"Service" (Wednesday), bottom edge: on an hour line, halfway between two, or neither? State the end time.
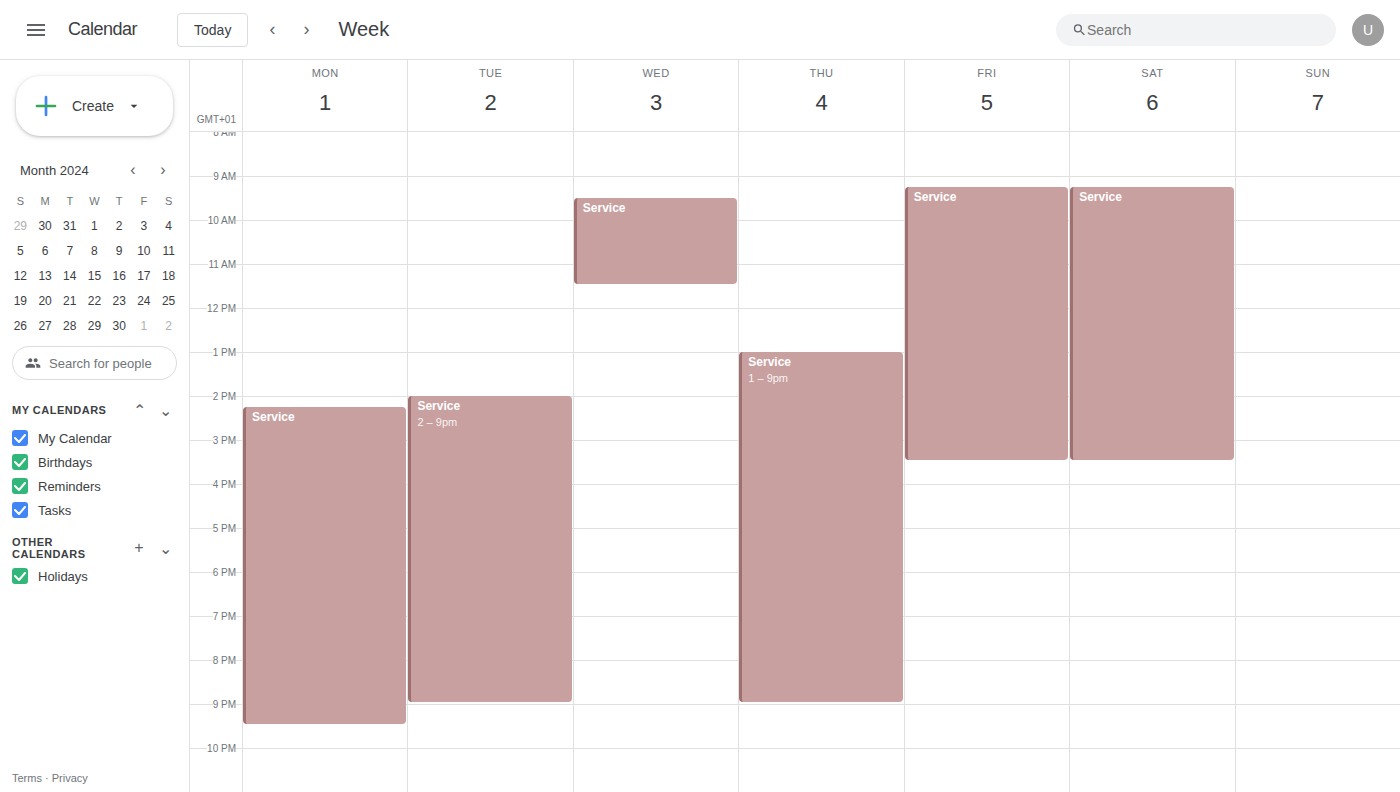
11:30 AM -- halfway between the 11 AM and 12 PM lines.